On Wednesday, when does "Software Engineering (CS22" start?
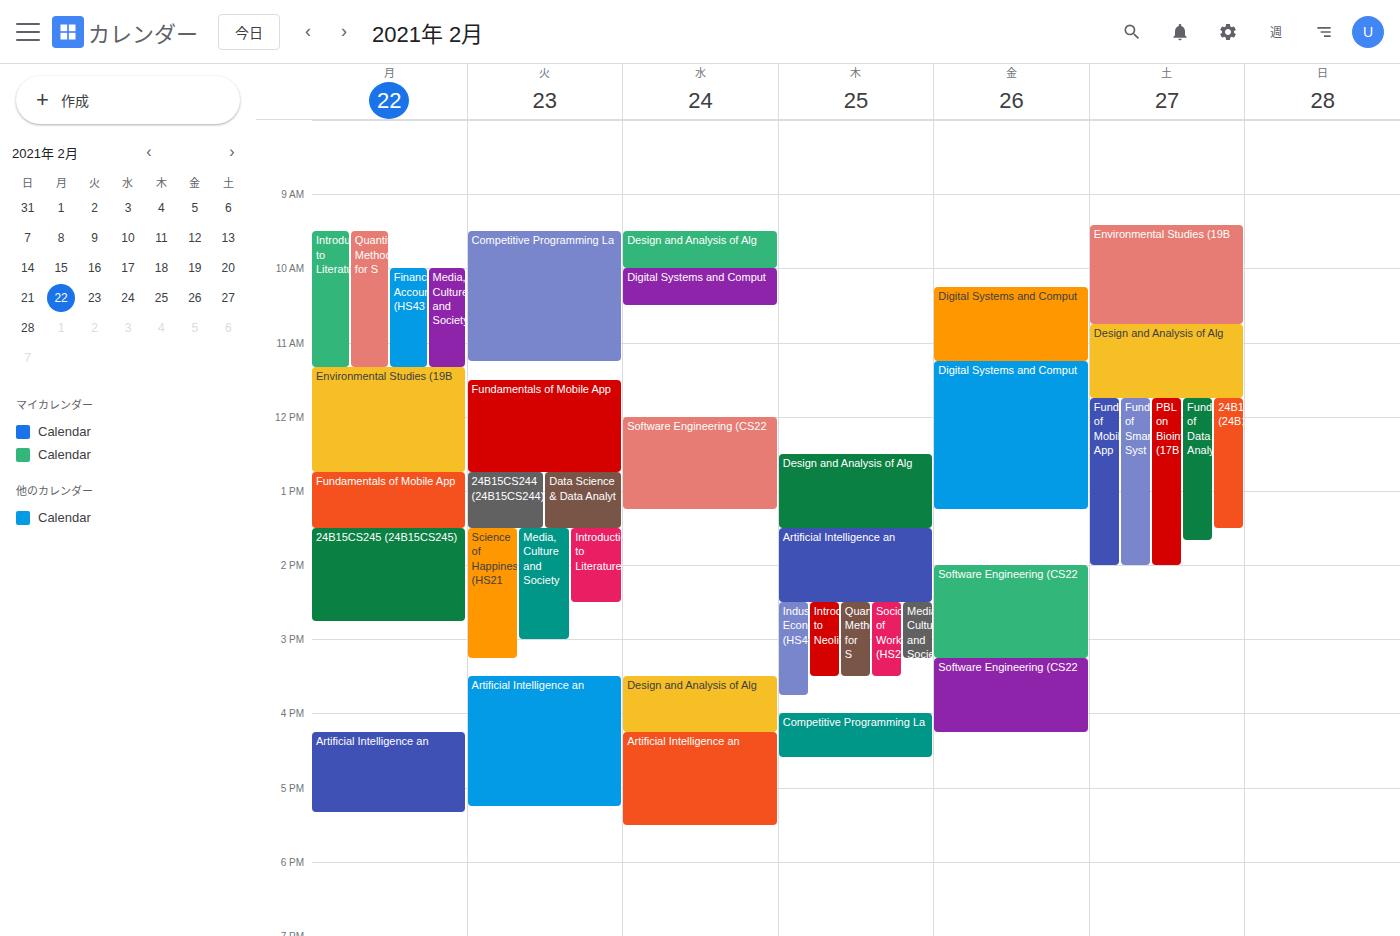
12:00 PM